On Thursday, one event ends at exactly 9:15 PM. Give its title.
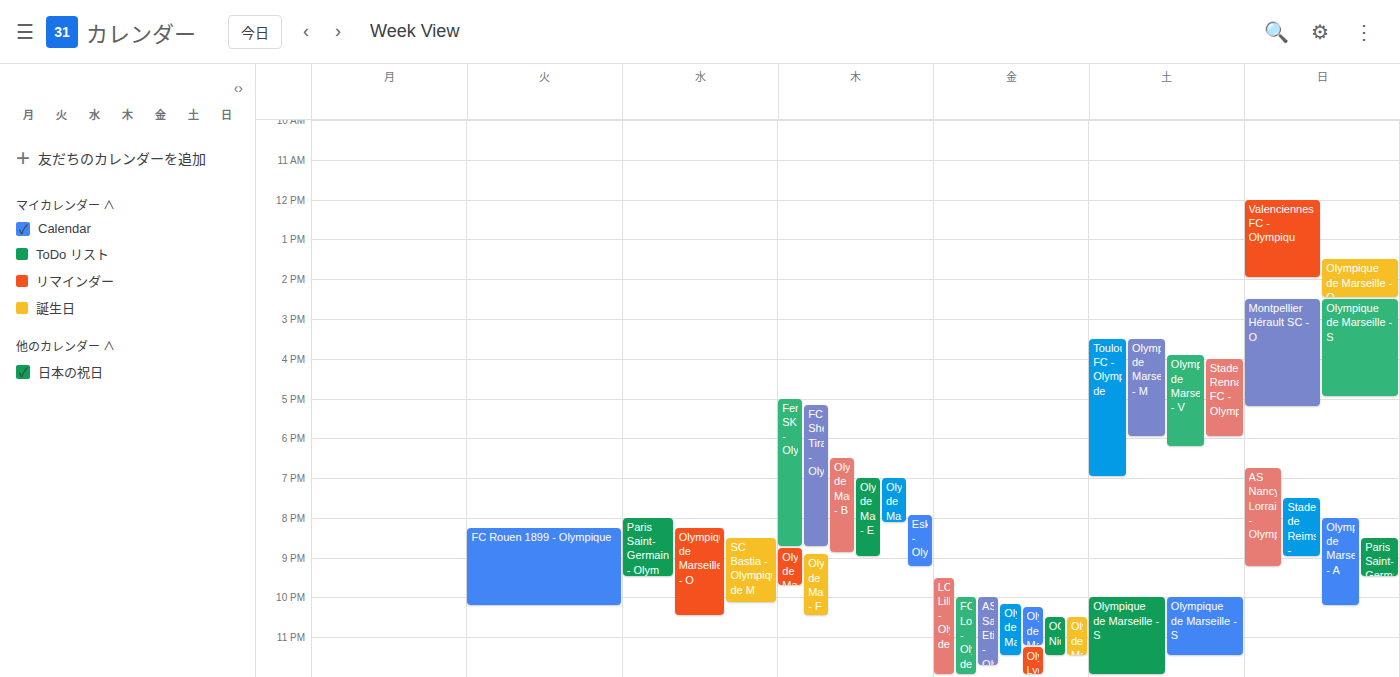
"Eskisehirspor - Olympique"